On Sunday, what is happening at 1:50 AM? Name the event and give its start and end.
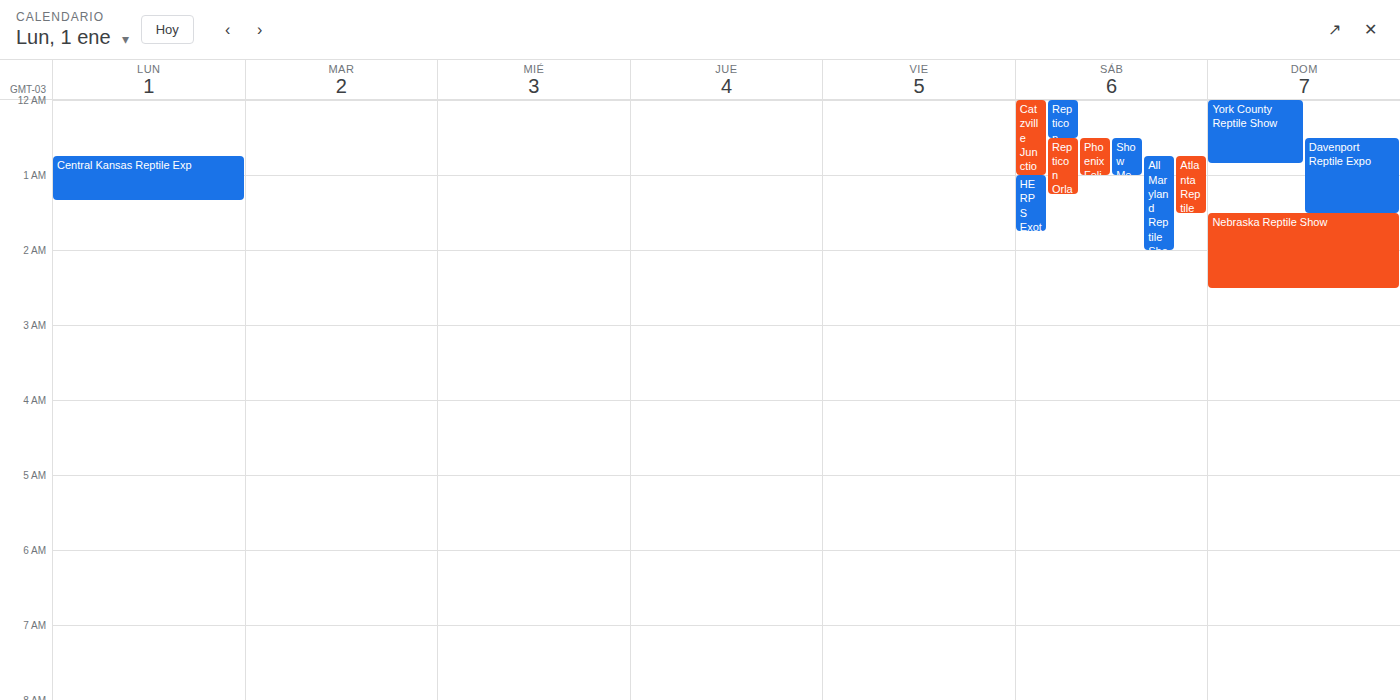
"Nebraska Reptile Show", 1:30 AM to 2:30 AM